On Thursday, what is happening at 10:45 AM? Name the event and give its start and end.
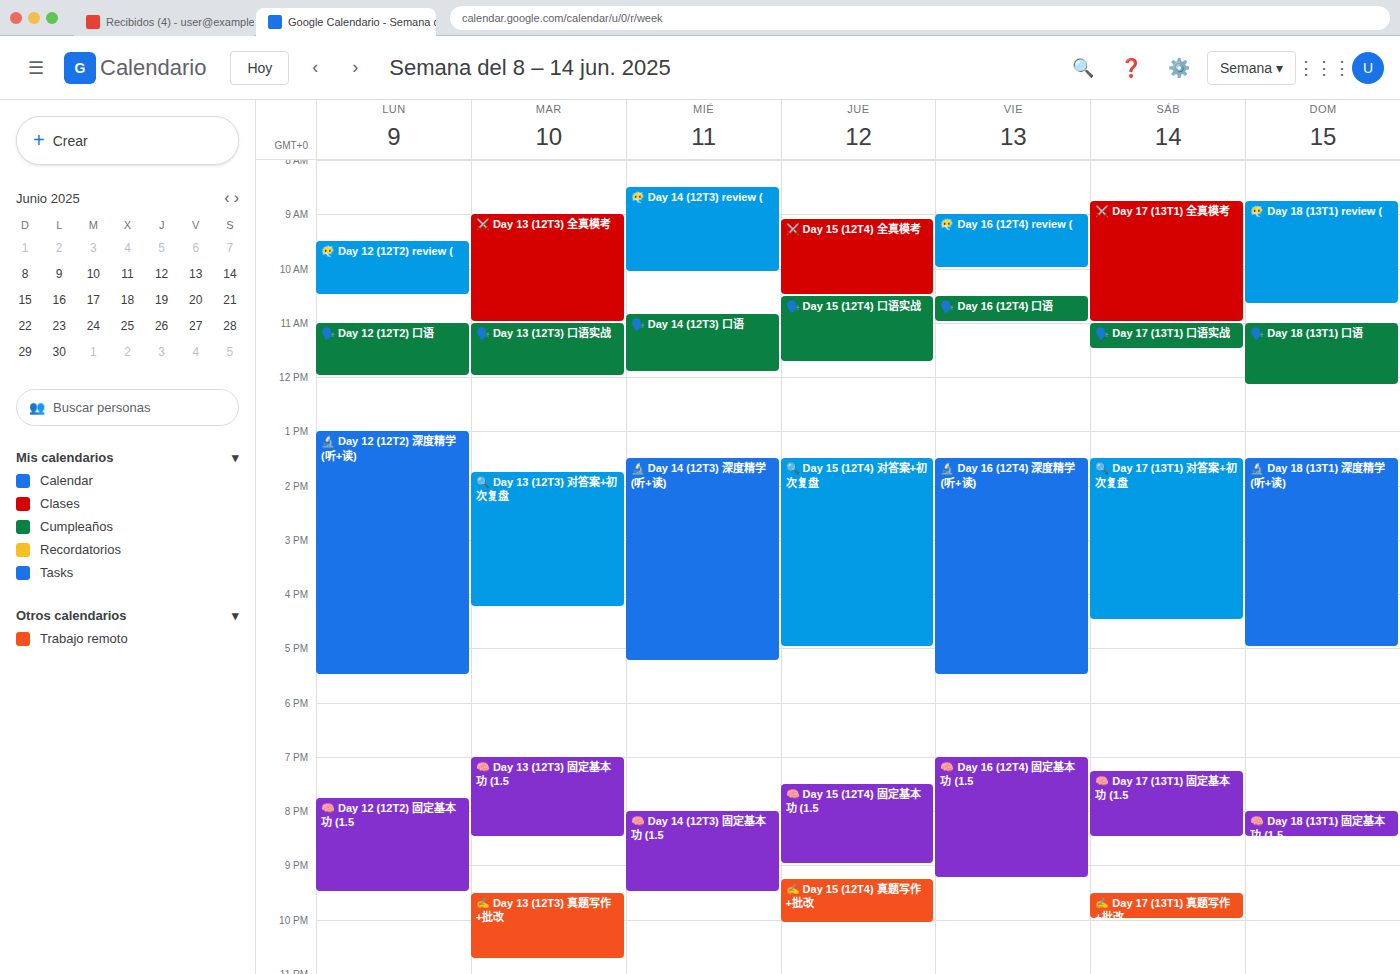
"🗣️ Day 15 (12T4) 口语实战", 10:30 AM to 11:45 AM